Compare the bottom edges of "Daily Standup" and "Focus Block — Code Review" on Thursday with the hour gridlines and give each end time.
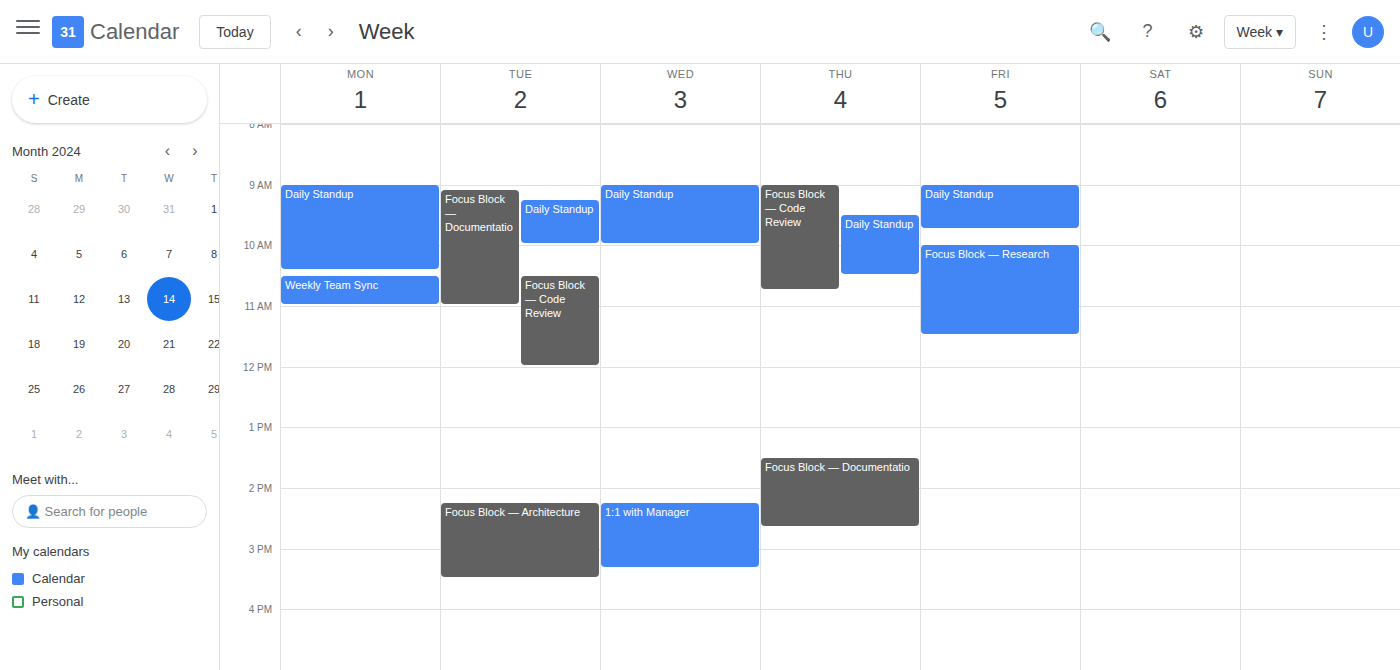
"Daily Standup": 10:30 AM, halfway between the 10 AM and 11 AM lines. "Focus Block — Code Review": 10:45 AM, neither: three quarters of the way from the 10 AM line to the 11 AM line.